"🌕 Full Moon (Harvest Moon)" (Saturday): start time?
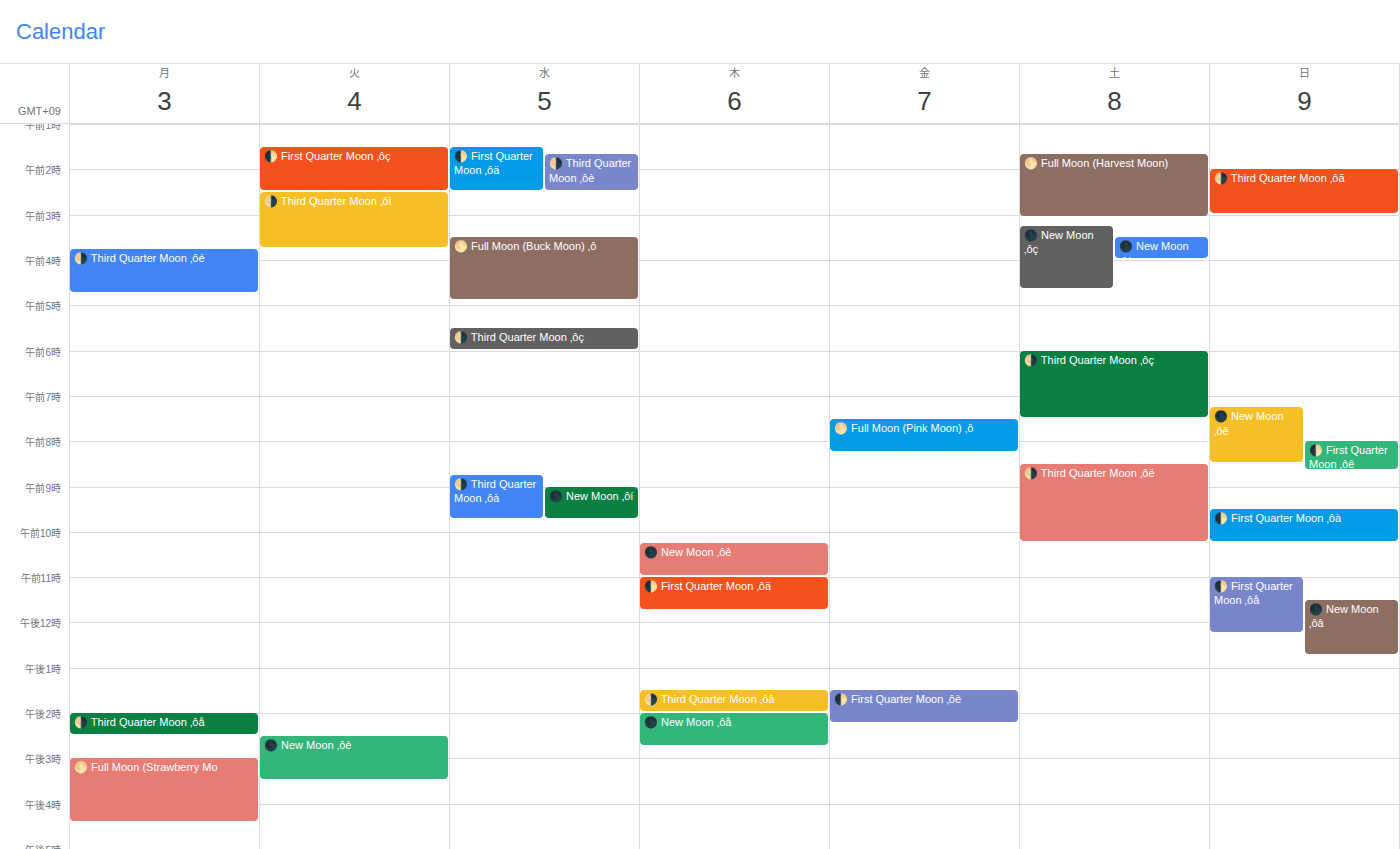
1:40 AM